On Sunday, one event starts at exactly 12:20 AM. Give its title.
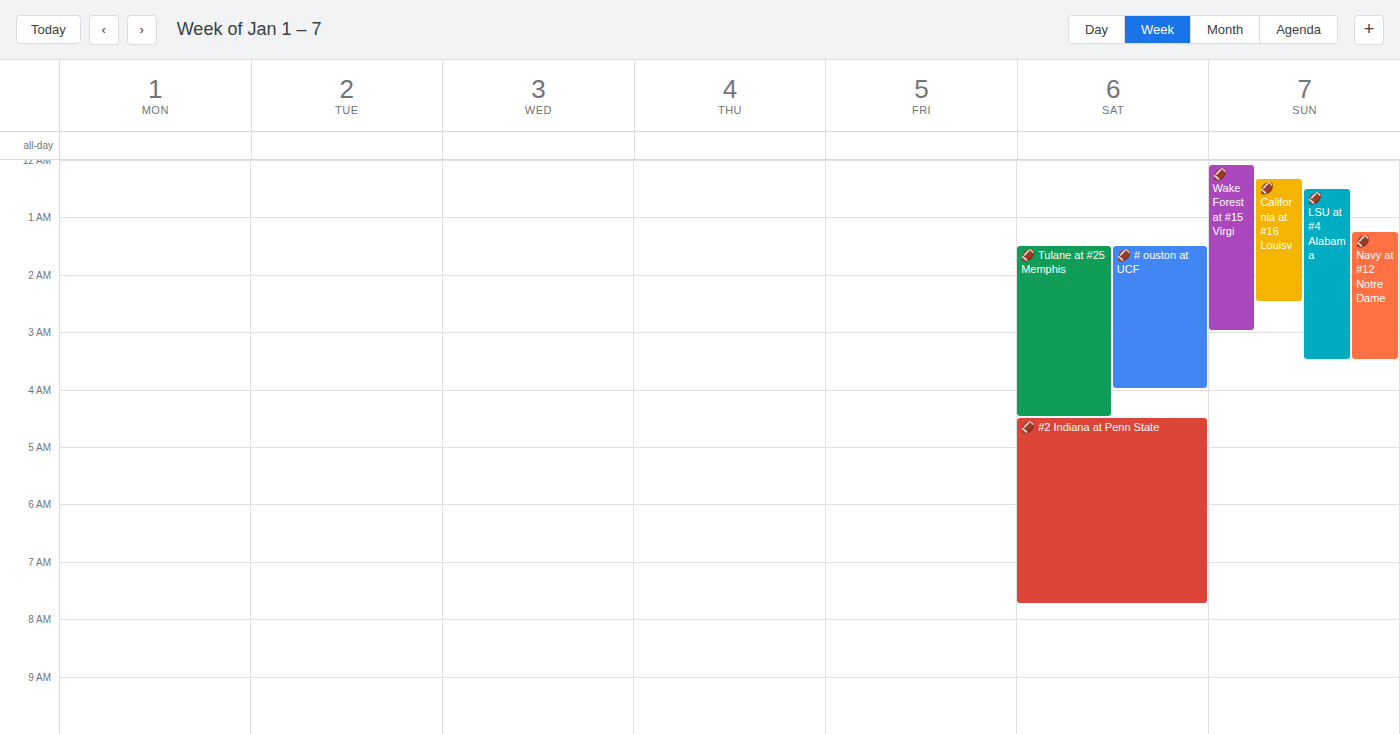
"🏈 California at #16 Louisv"